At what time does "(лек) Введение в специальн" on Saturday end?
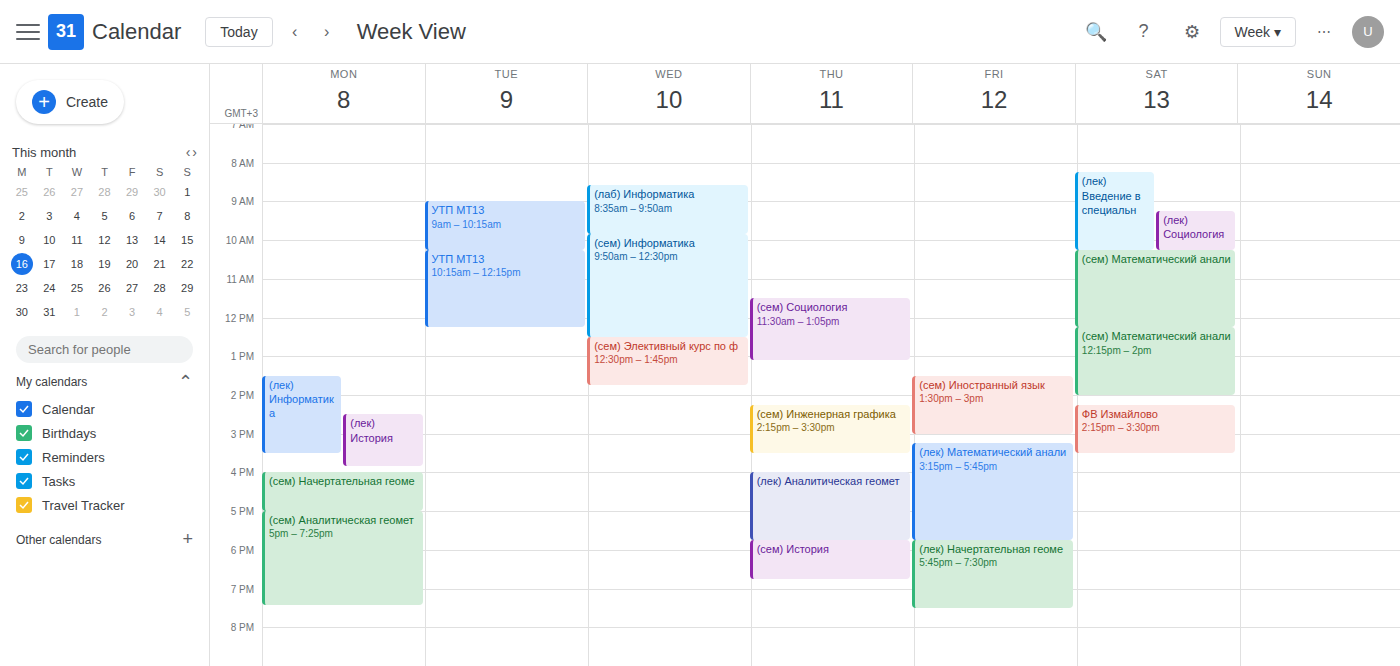
10:15 AM